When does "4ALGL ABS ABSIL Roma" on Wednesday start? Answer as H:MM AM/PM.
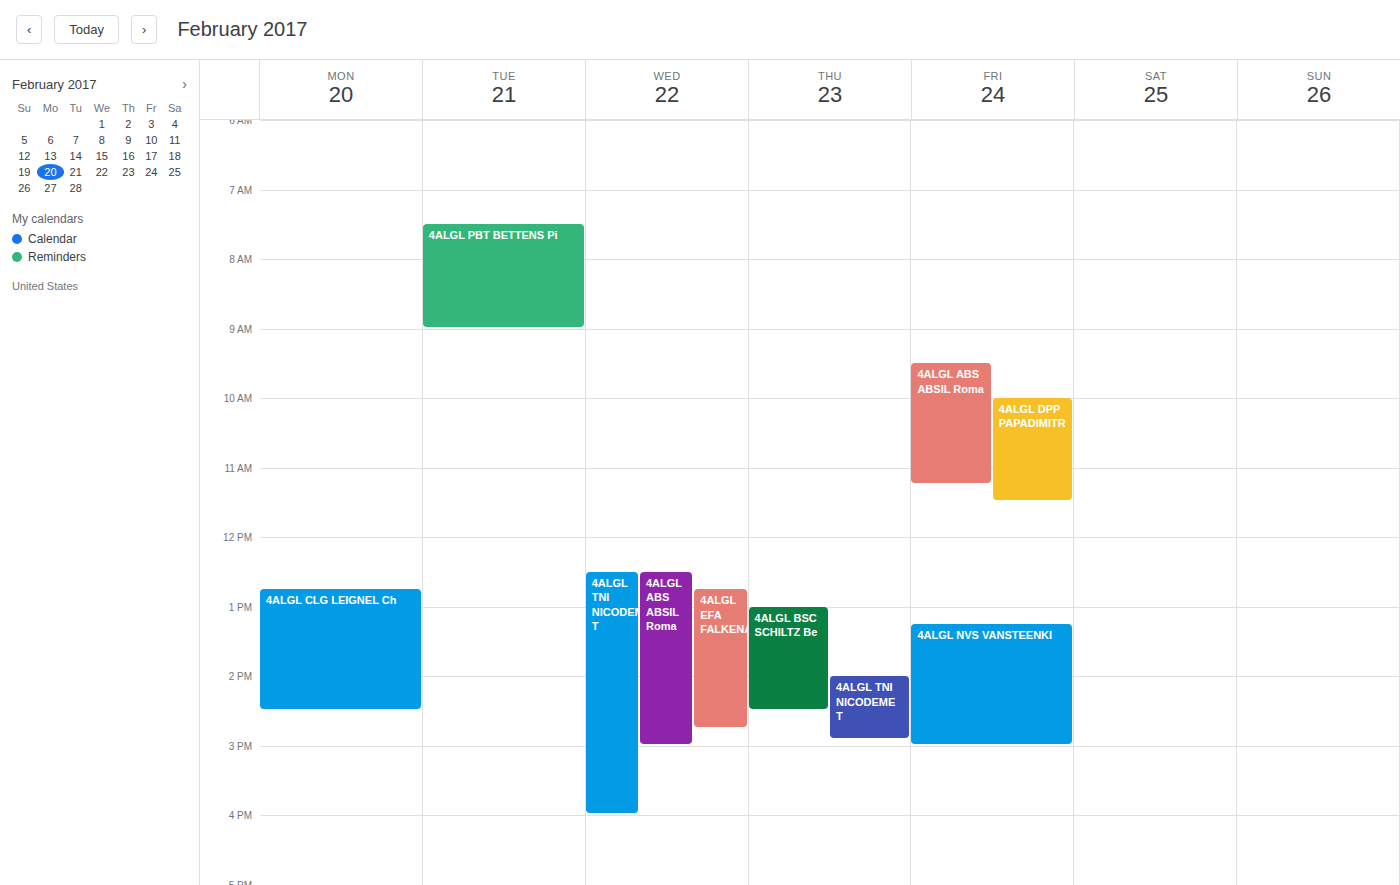
12:30 PM